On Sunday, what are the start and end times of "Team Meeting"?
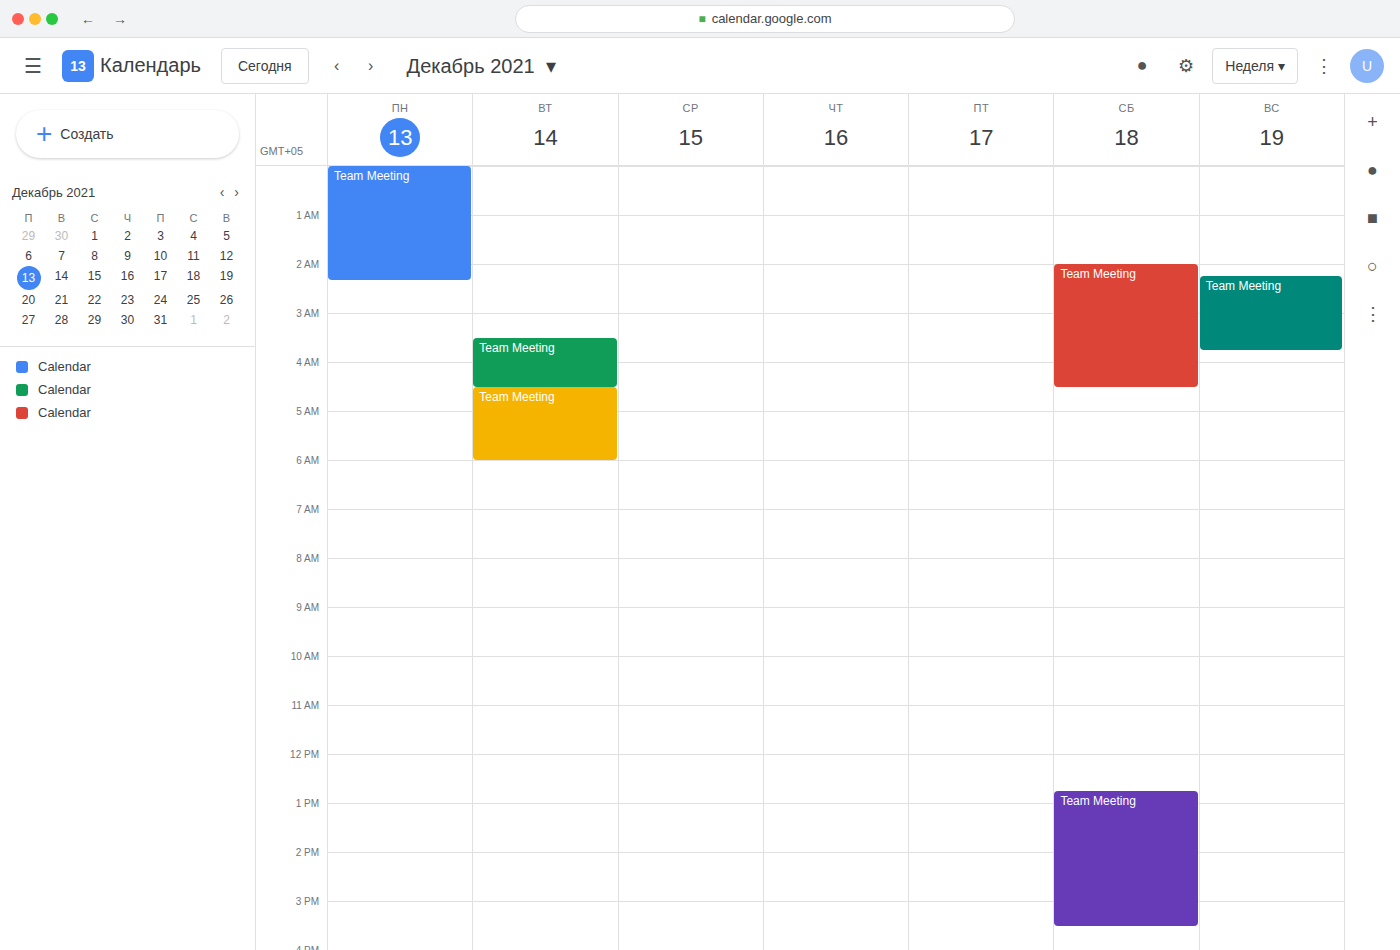
2:15 AM to 3:45 AM